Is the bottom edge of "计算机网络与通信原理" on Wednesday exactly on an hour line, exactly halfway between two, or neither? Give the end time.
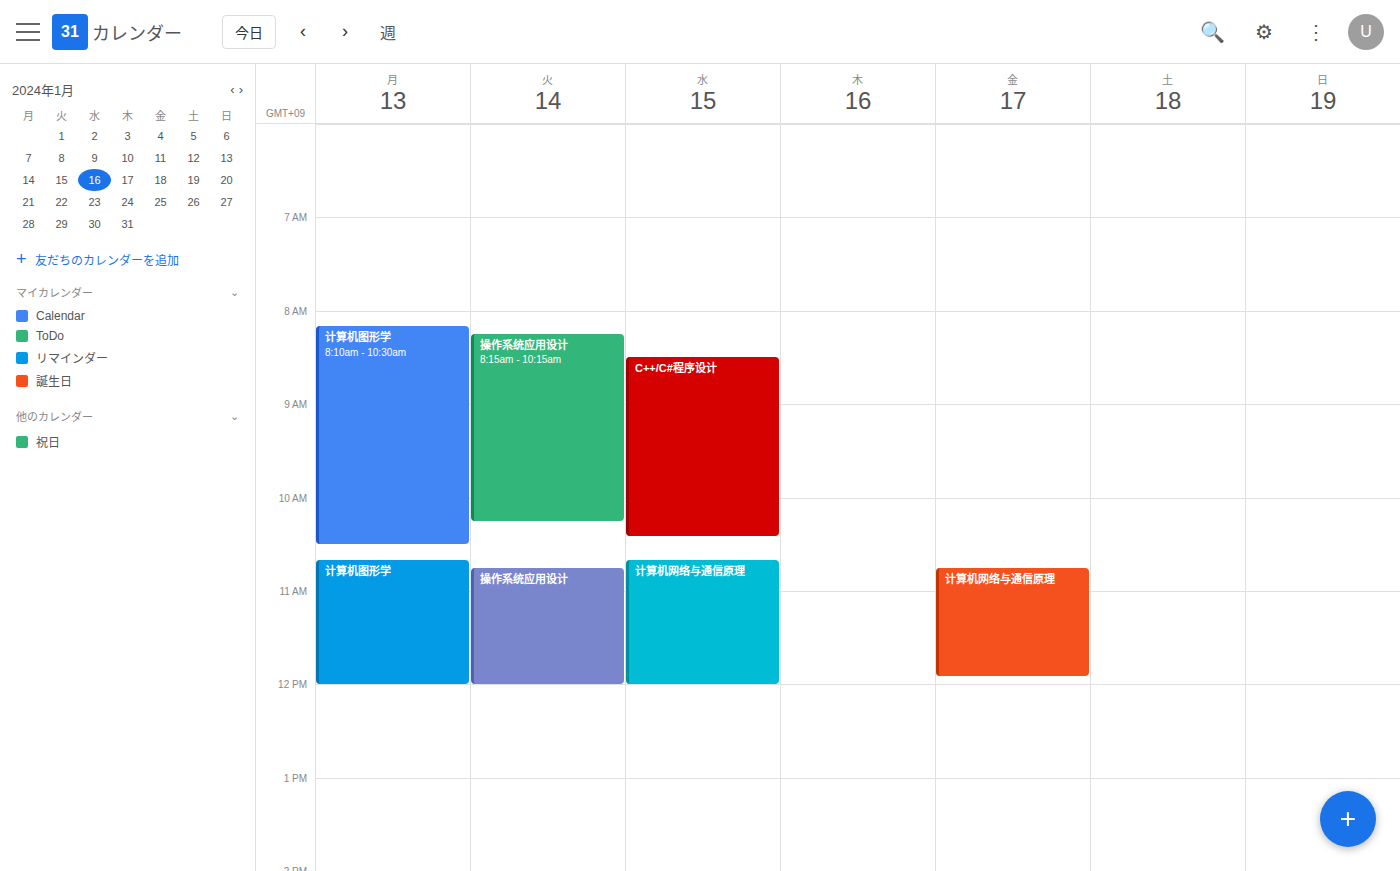
12:00 PM -- exactly on the 12 PM line.